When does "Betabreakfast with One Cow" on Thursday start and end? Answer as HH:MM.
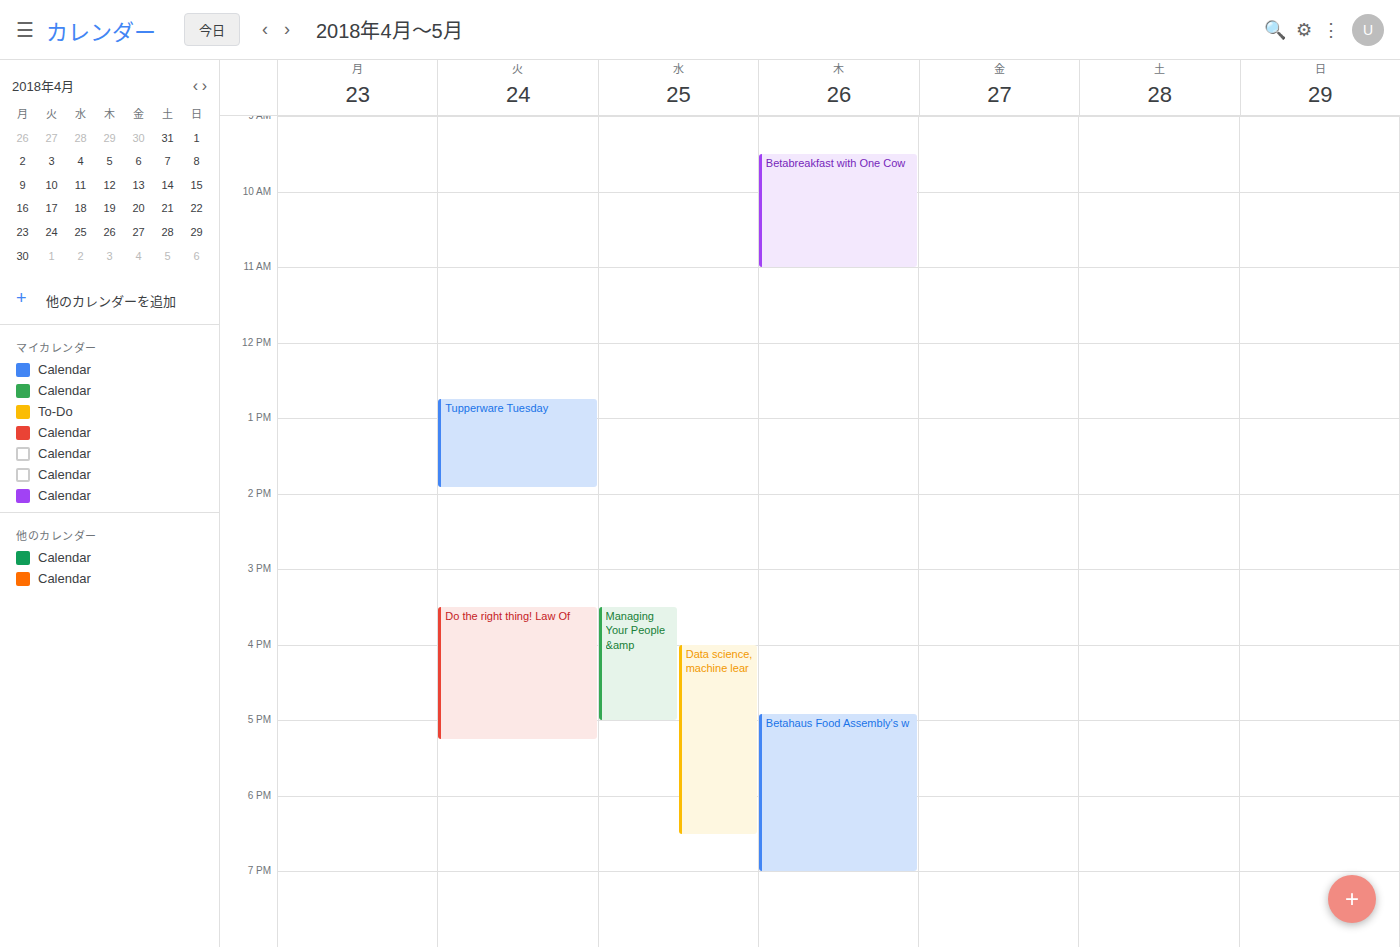
09:30 to 11:00